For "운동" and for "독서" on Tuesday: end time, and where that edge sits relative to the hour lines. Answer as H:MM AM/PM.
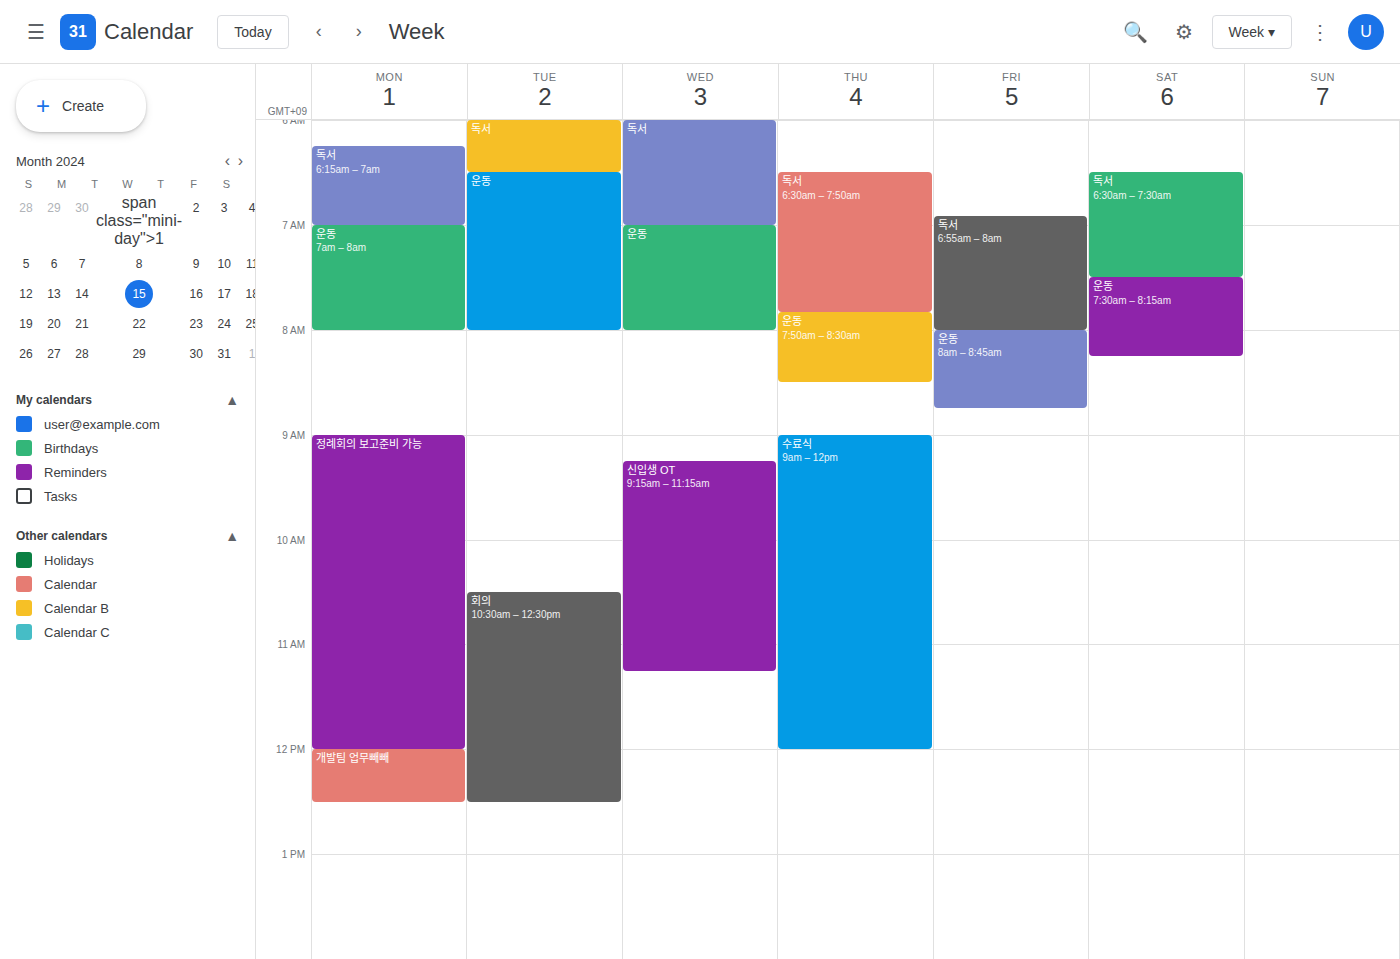
"운동": 8:00 AM, exactly on the 8 AM line. "독서": 6:30 AM, halfway between the 6 AM and 7 AM lines.